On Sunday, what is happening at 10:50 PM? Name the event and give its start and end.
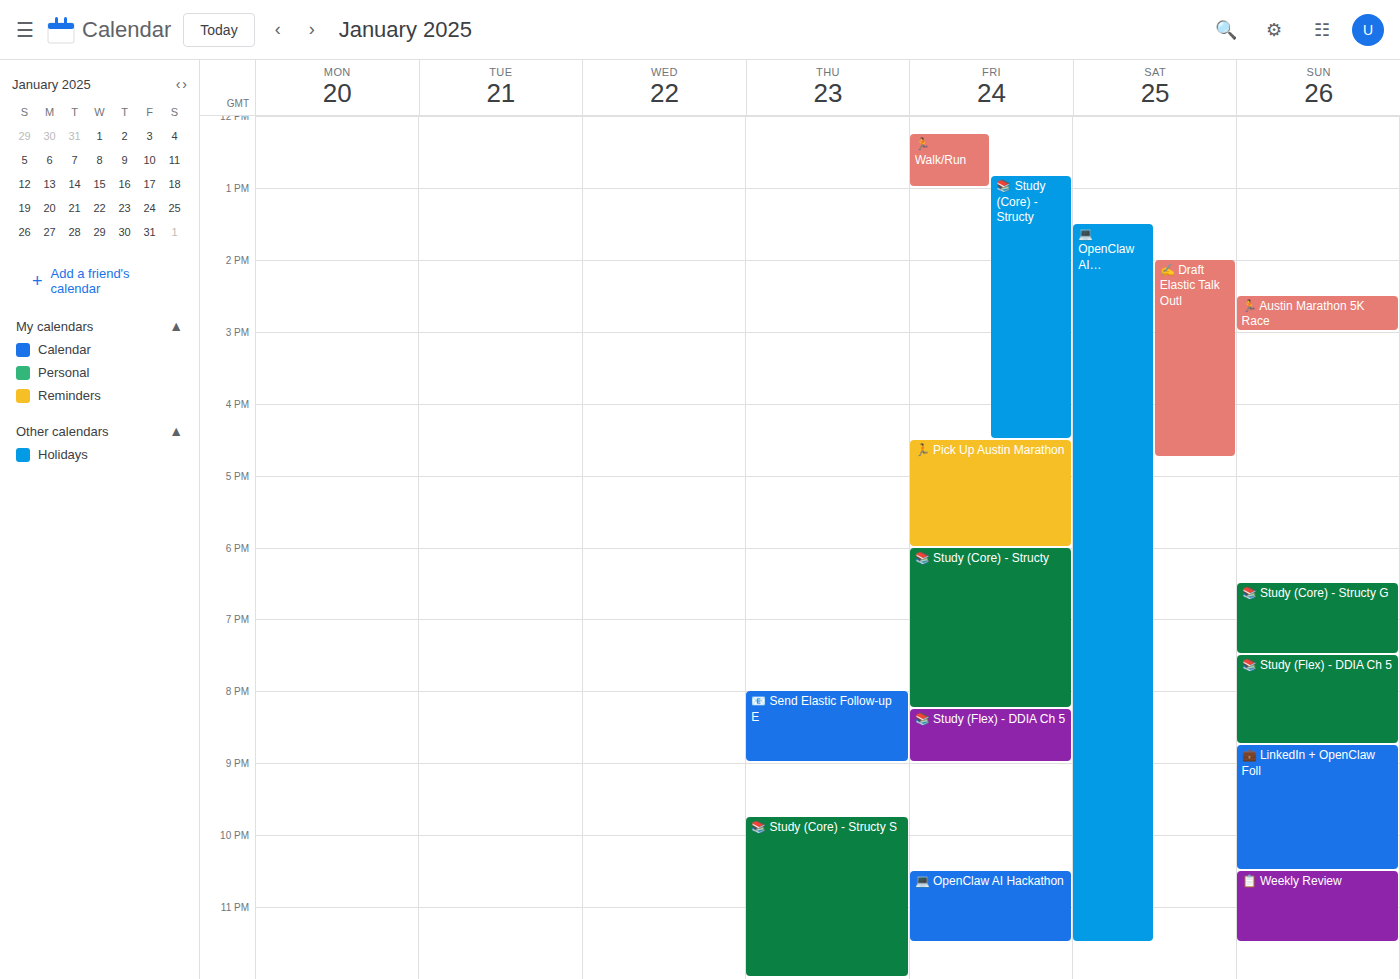
"📋 Weekly Review", 10:30 PM to 11:30 PM